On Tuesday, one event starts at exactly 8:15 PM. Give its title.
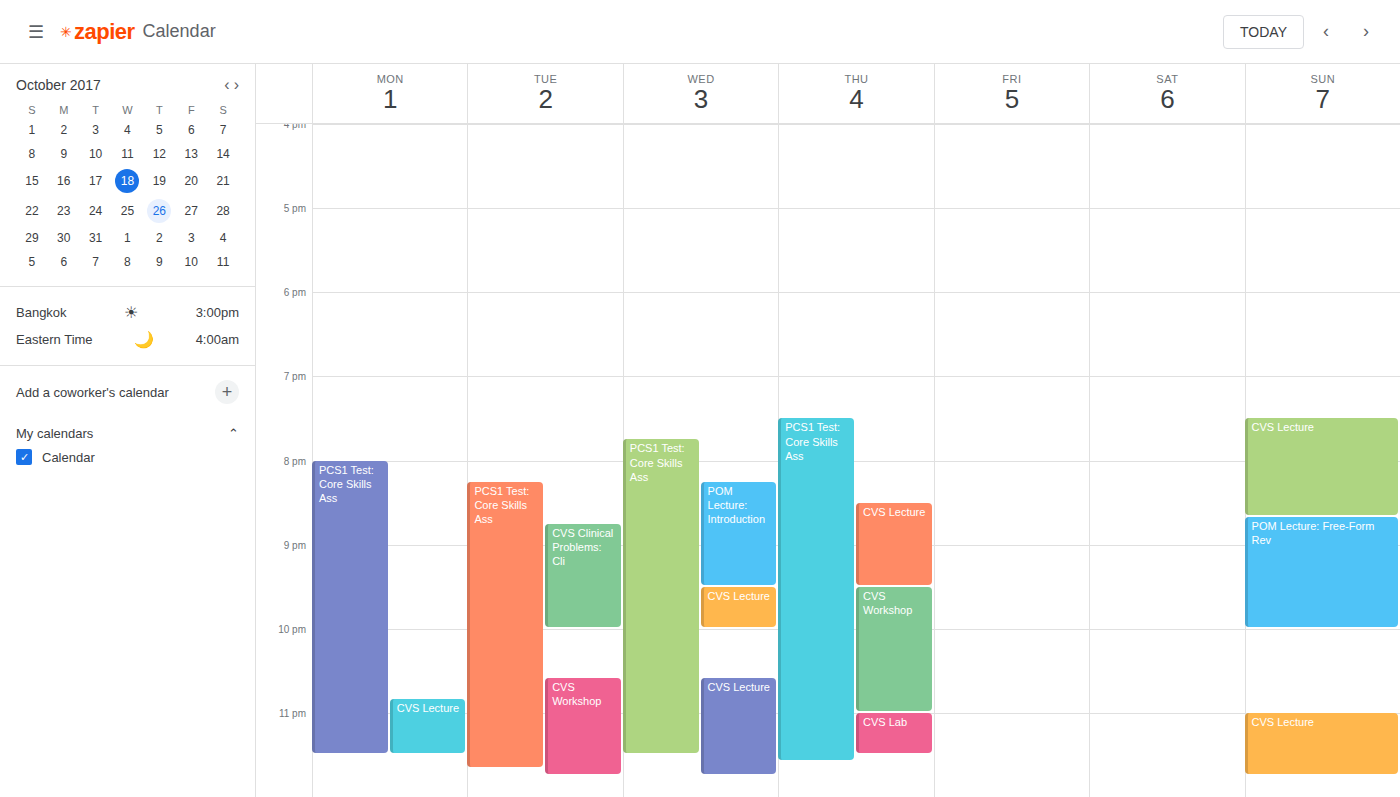
"PCS1 Test: Core Skills Ass"